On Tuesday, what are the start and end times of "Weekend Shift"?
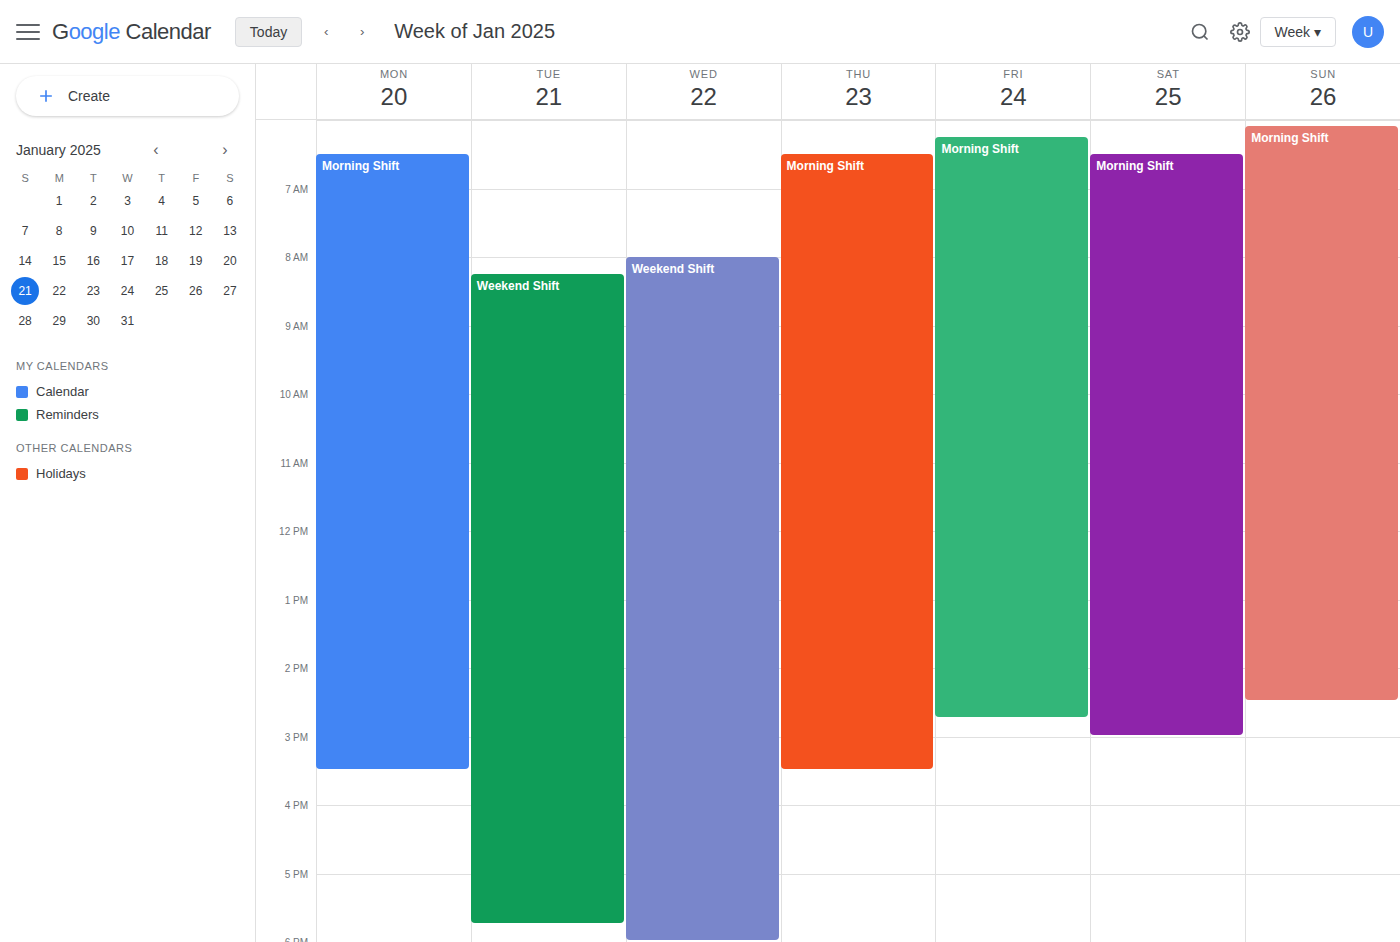
8:15 AM to 5:45 PM